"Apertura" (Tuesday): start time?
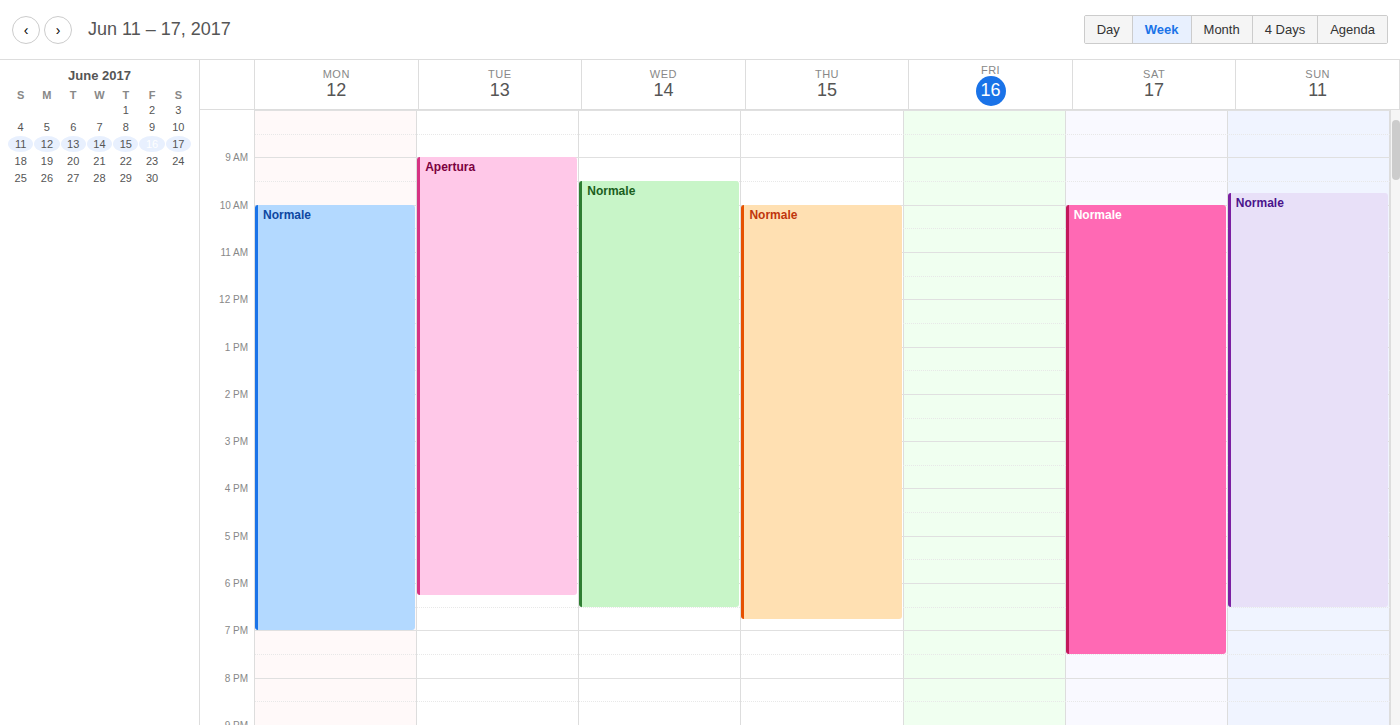
9:00 AM